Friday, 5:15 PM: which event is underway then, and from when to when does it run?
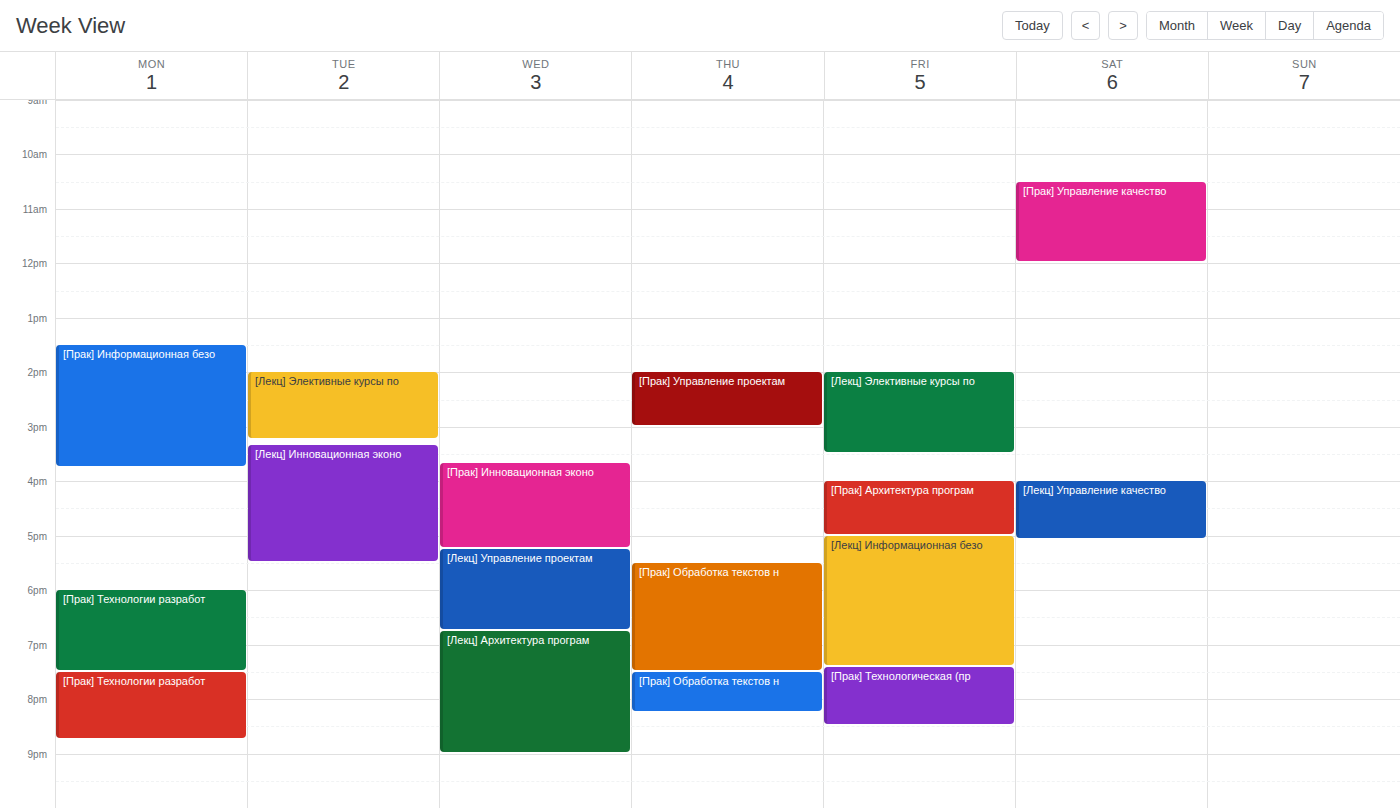
"[Лекц] Информационная безо", 5:00 PM to 7:25 PM